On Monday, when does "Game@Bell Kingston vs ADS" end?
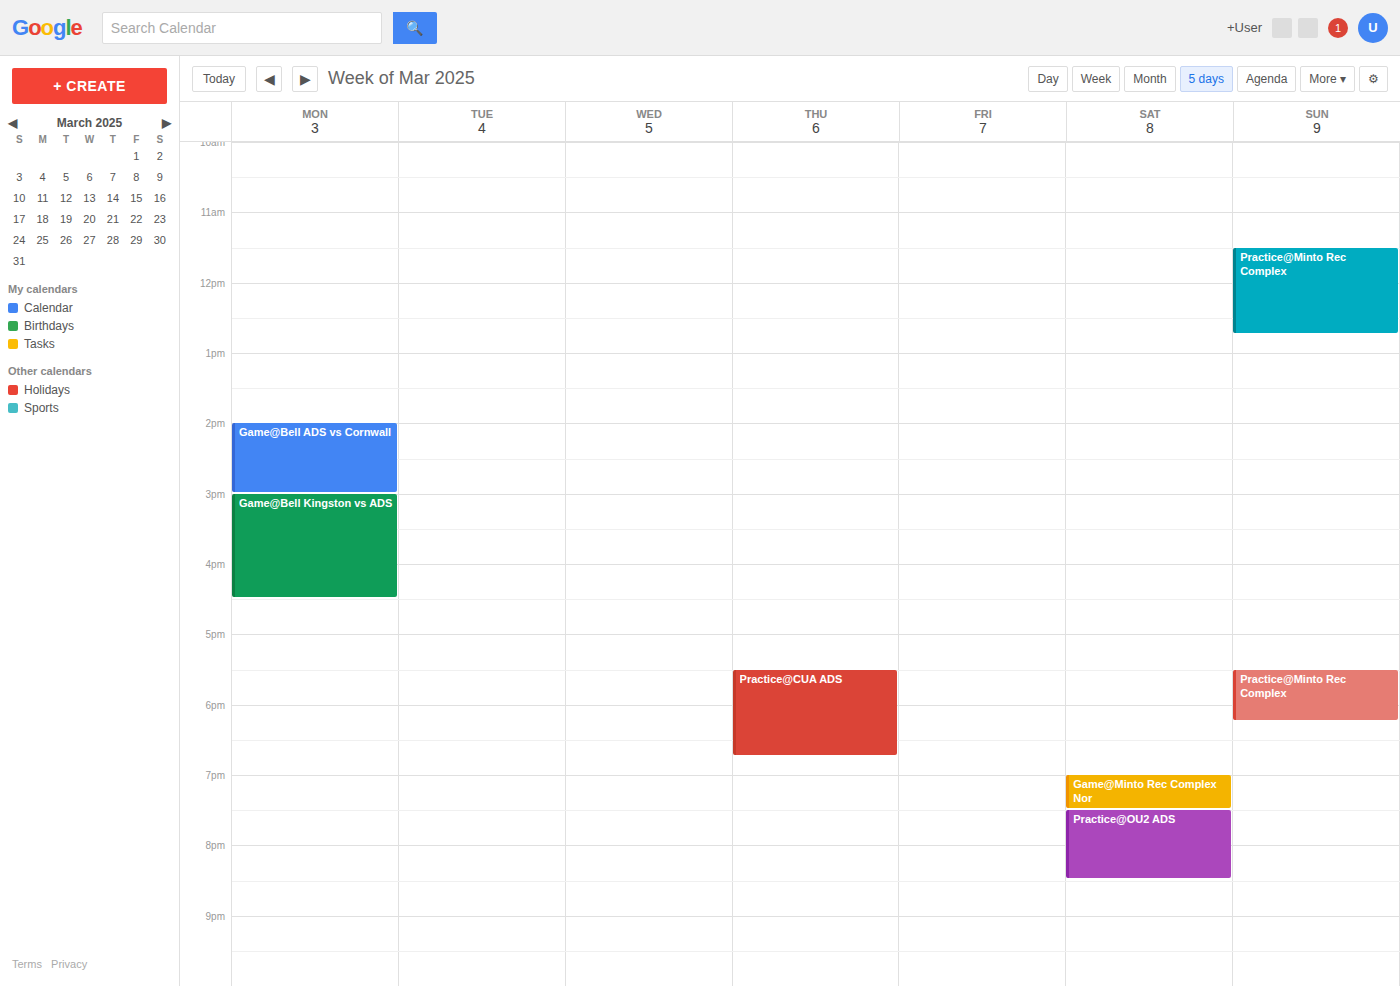
16:30